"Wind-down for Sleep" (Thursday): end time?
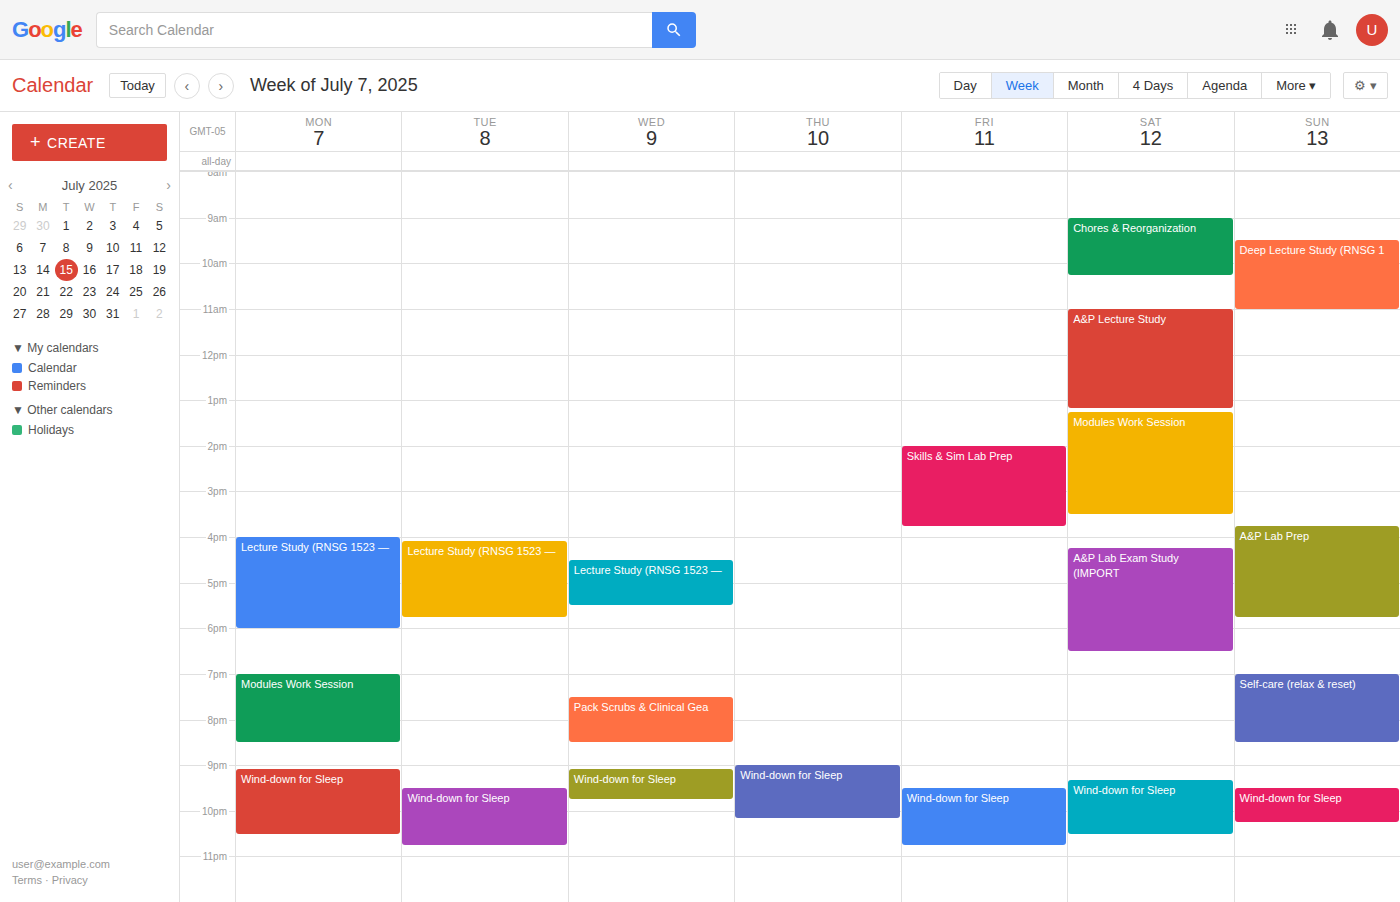
10:10 PM